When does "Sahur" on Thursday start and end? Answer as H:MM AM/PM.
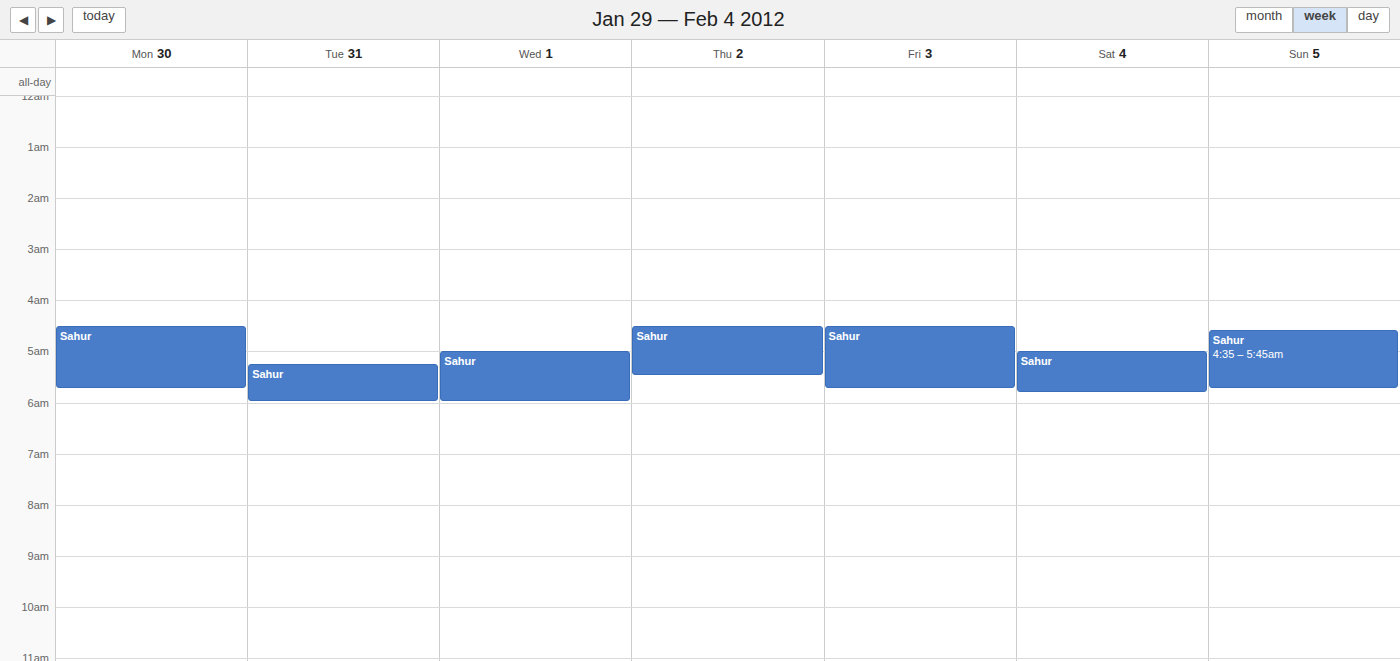
4:30 AM to 5:30 AM